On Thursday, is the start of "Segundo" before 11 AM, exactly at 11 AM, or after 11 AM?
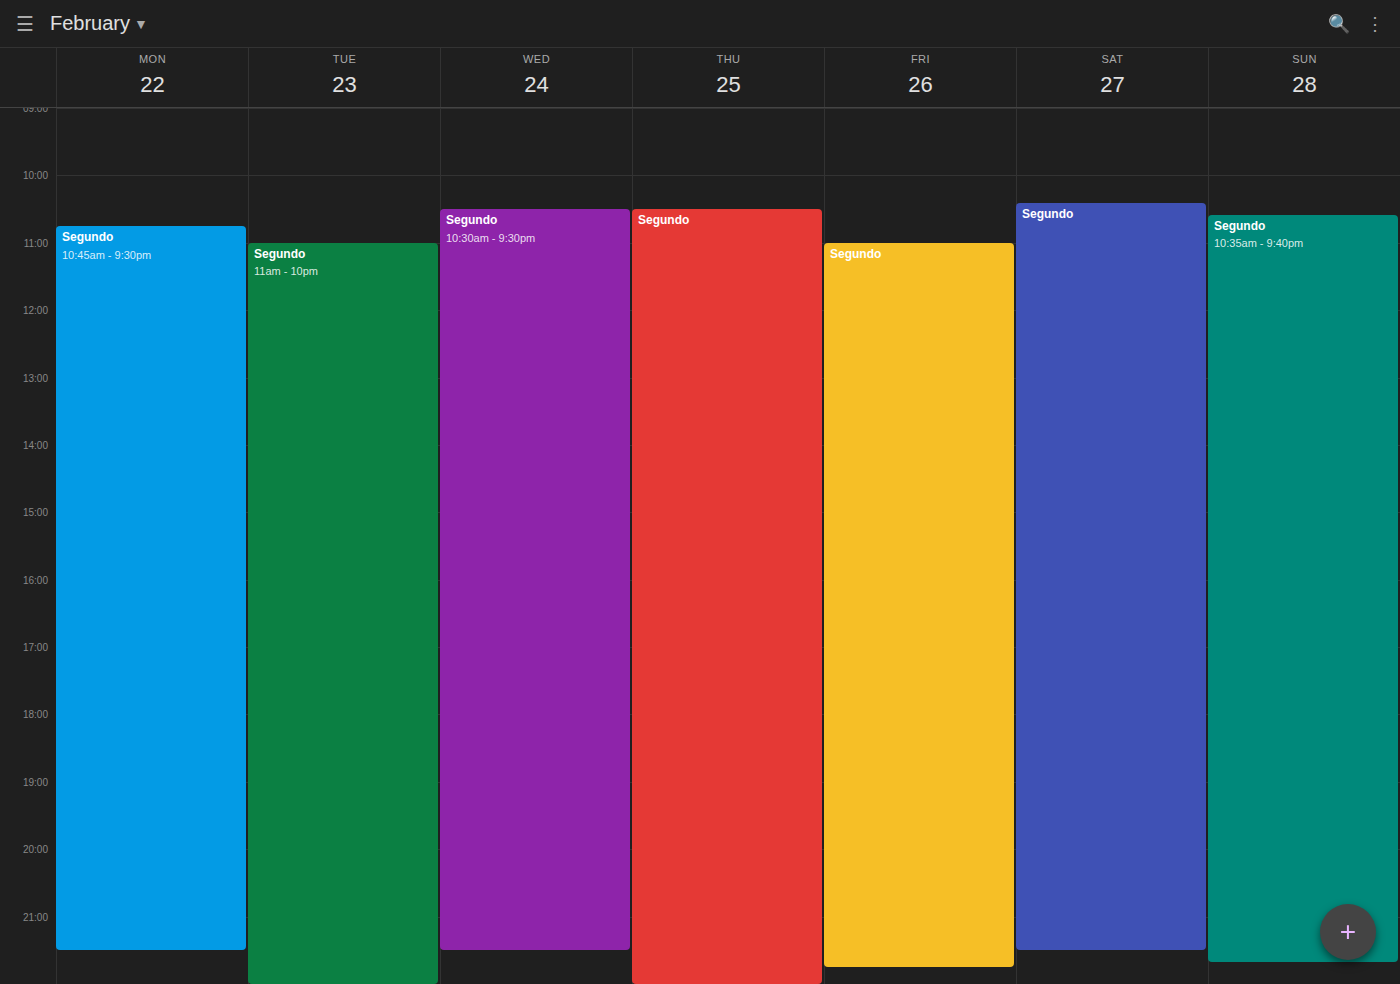
10:30 AM -- before 11 AM, 30 minutes above the 11 AM line.